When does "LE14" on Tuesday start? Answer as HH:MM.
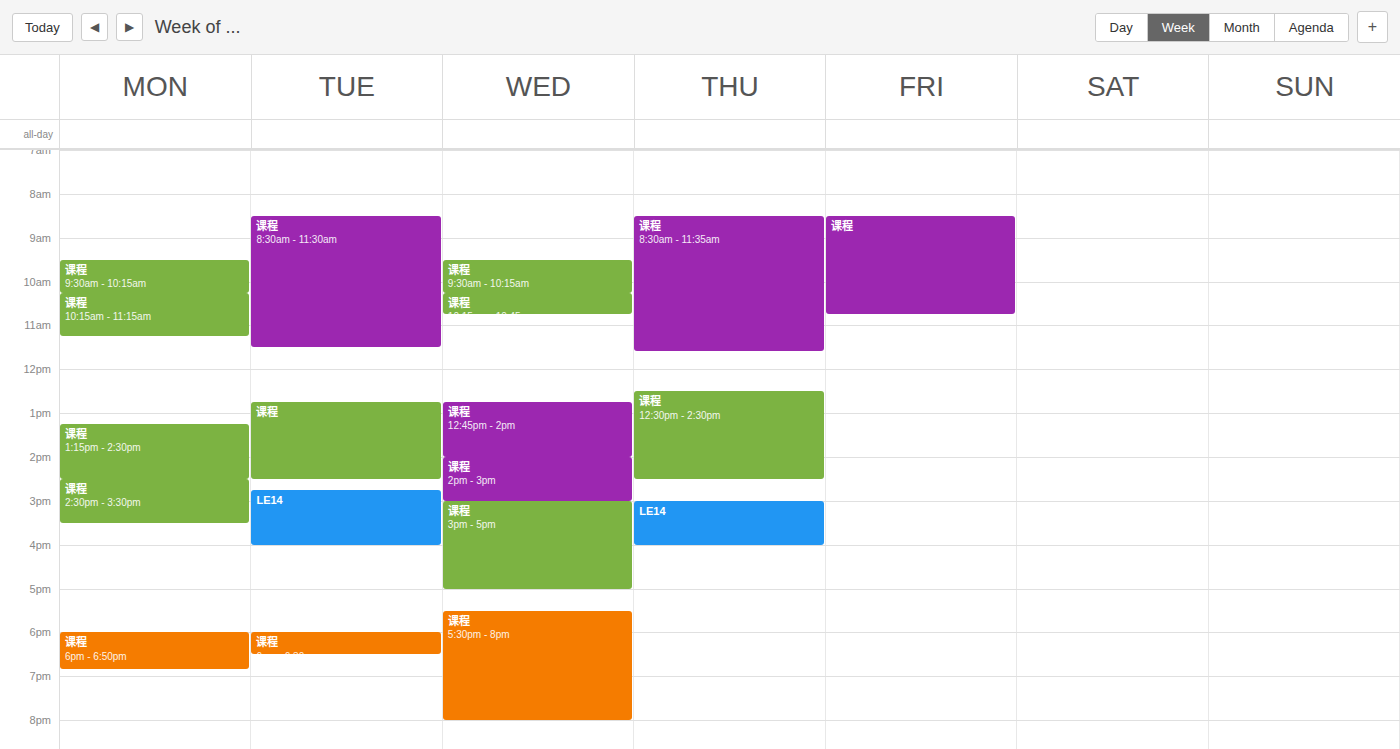
14:45